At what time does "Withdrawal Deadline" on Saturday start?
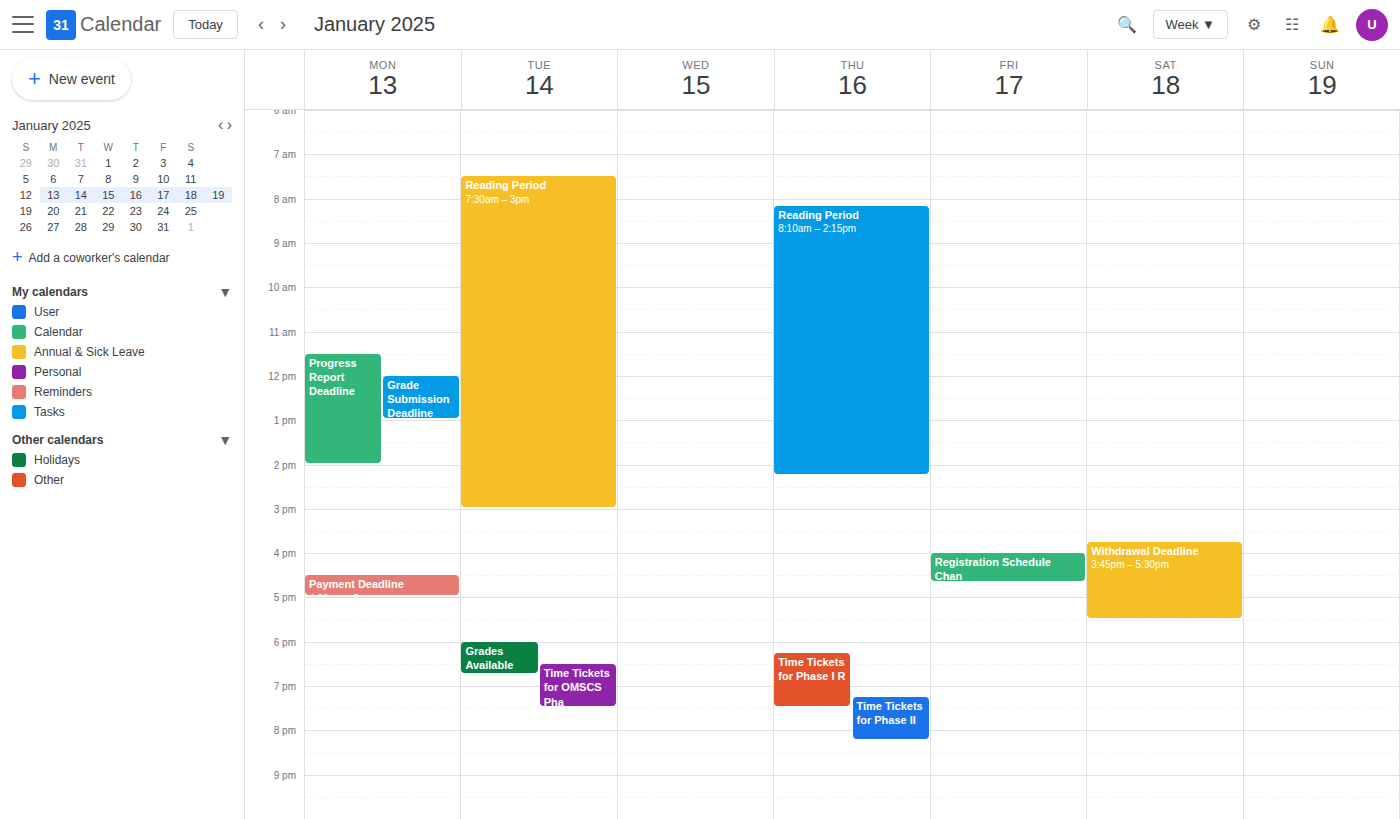
3:45 PM